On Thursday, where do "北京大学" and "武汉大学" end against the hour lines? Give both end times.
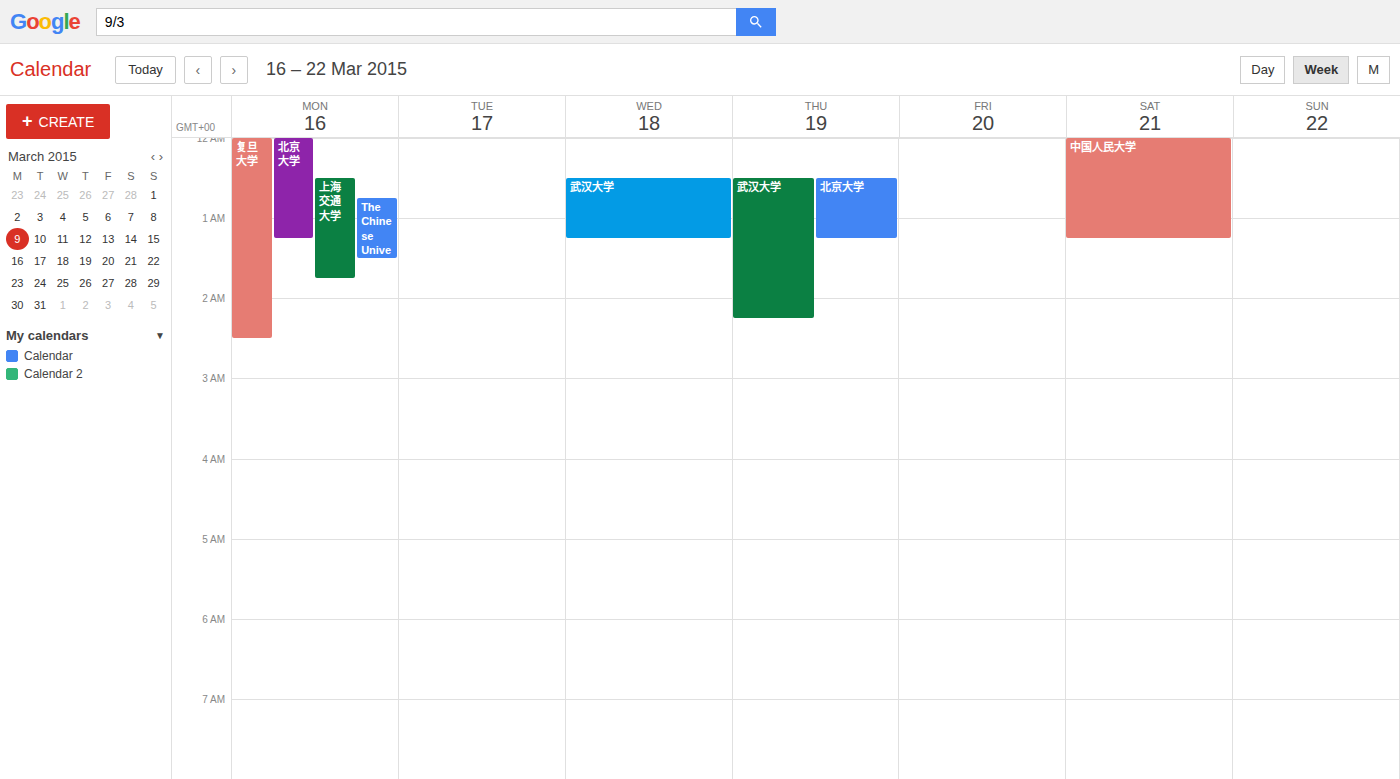
"北京大学": 1:15 AM, neither: a quarter of the way from the 1 AM line to the 2 AM line. "武汉大学": 2:15 AM, neither: a quarter of the way from the 2 AM line to the 3 AM line.